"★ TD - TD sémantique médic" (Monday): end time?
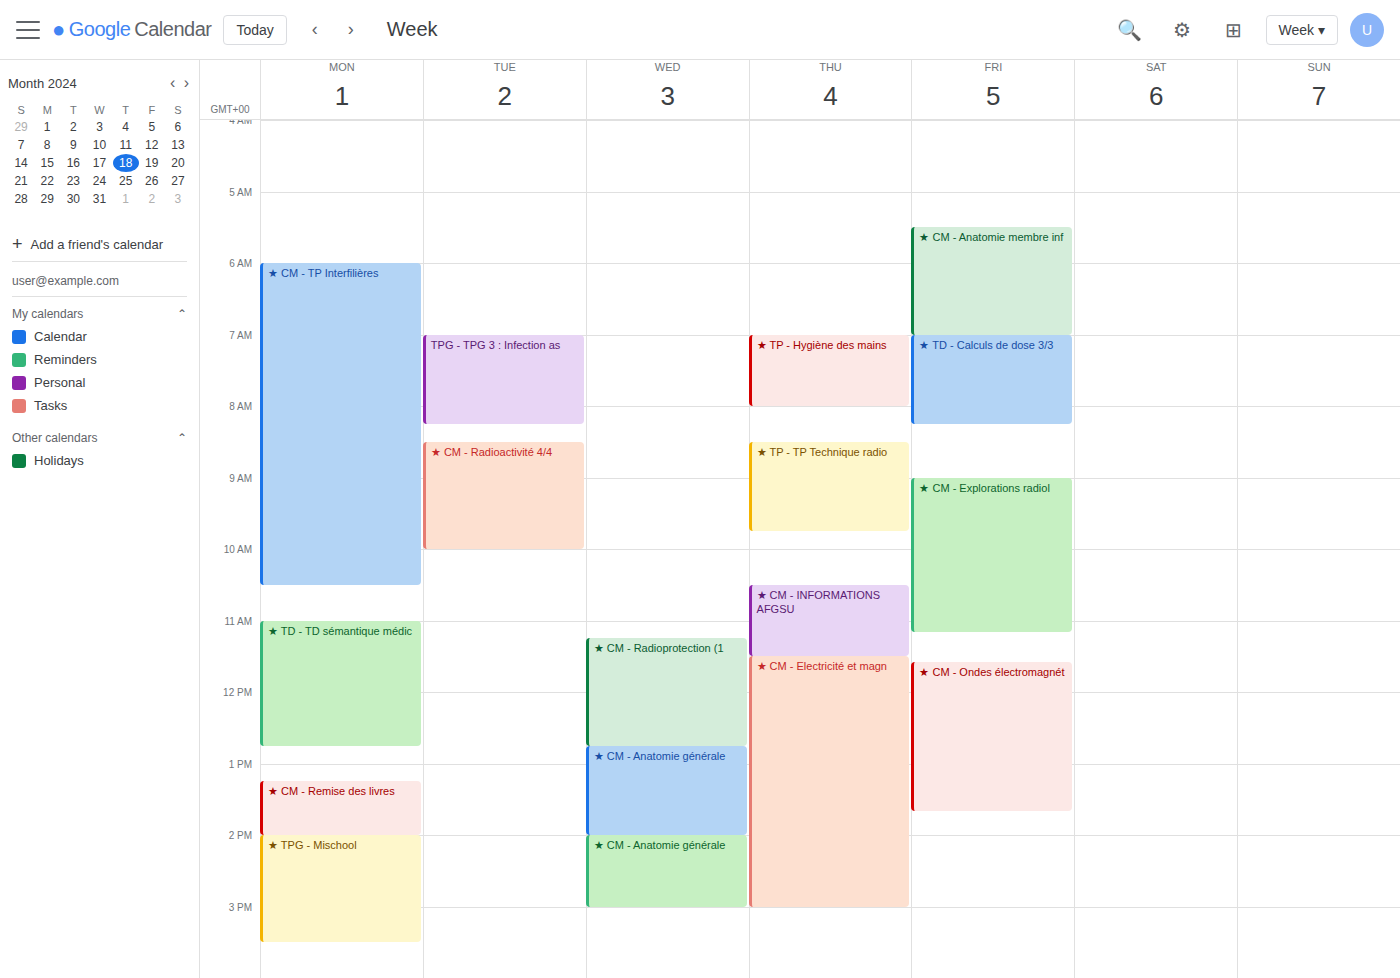
12:45 PM